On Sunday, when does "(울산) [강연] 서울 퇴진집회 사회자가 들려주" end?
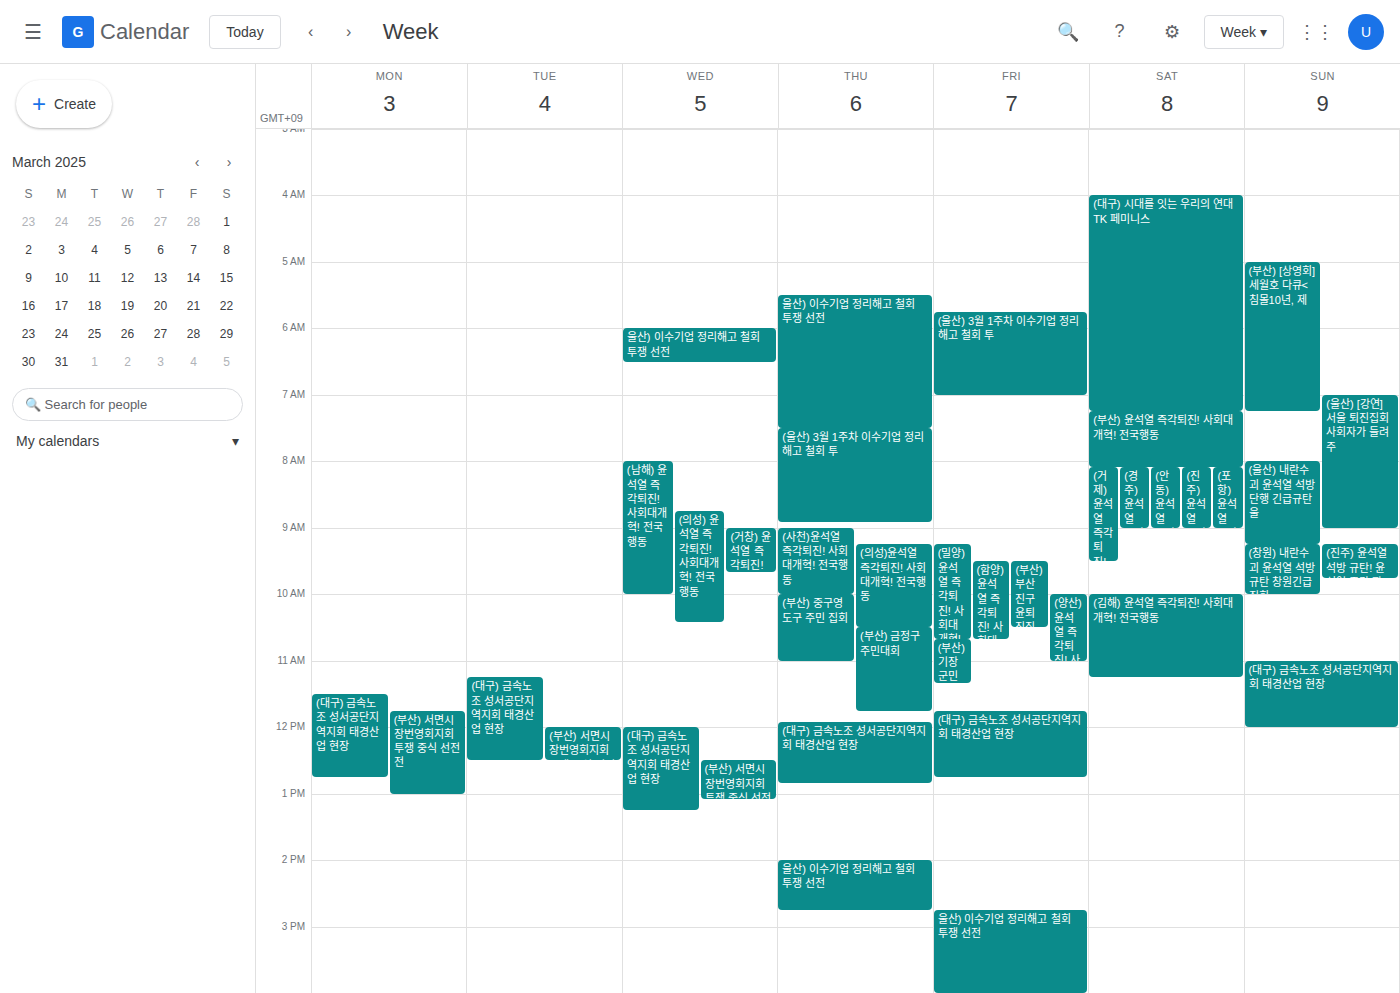
09:00